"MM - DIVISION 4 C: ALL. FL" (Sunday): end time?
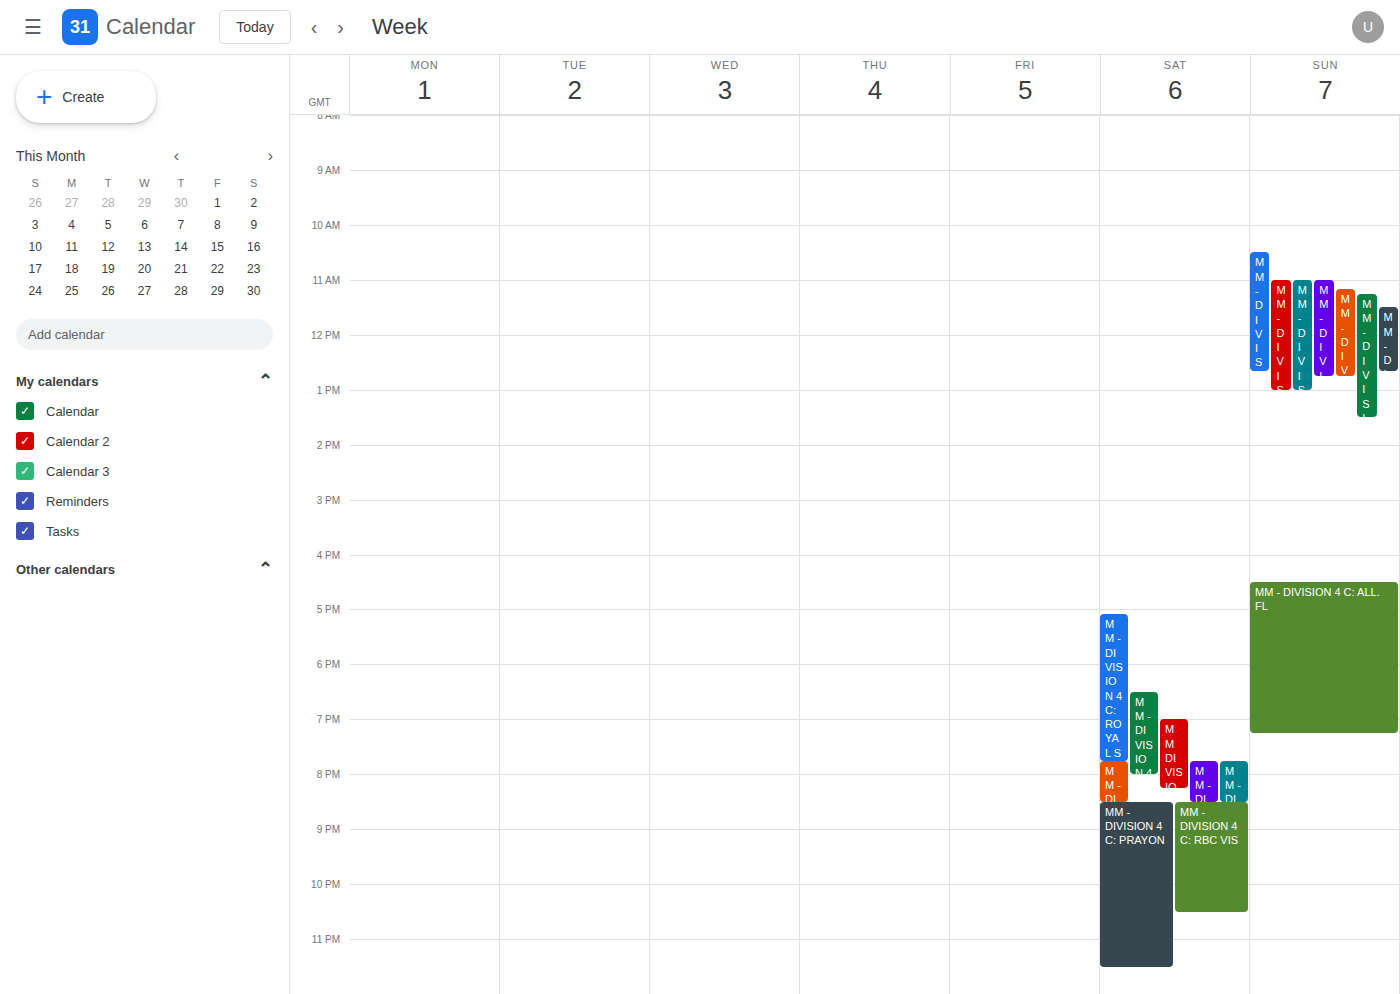
19:15